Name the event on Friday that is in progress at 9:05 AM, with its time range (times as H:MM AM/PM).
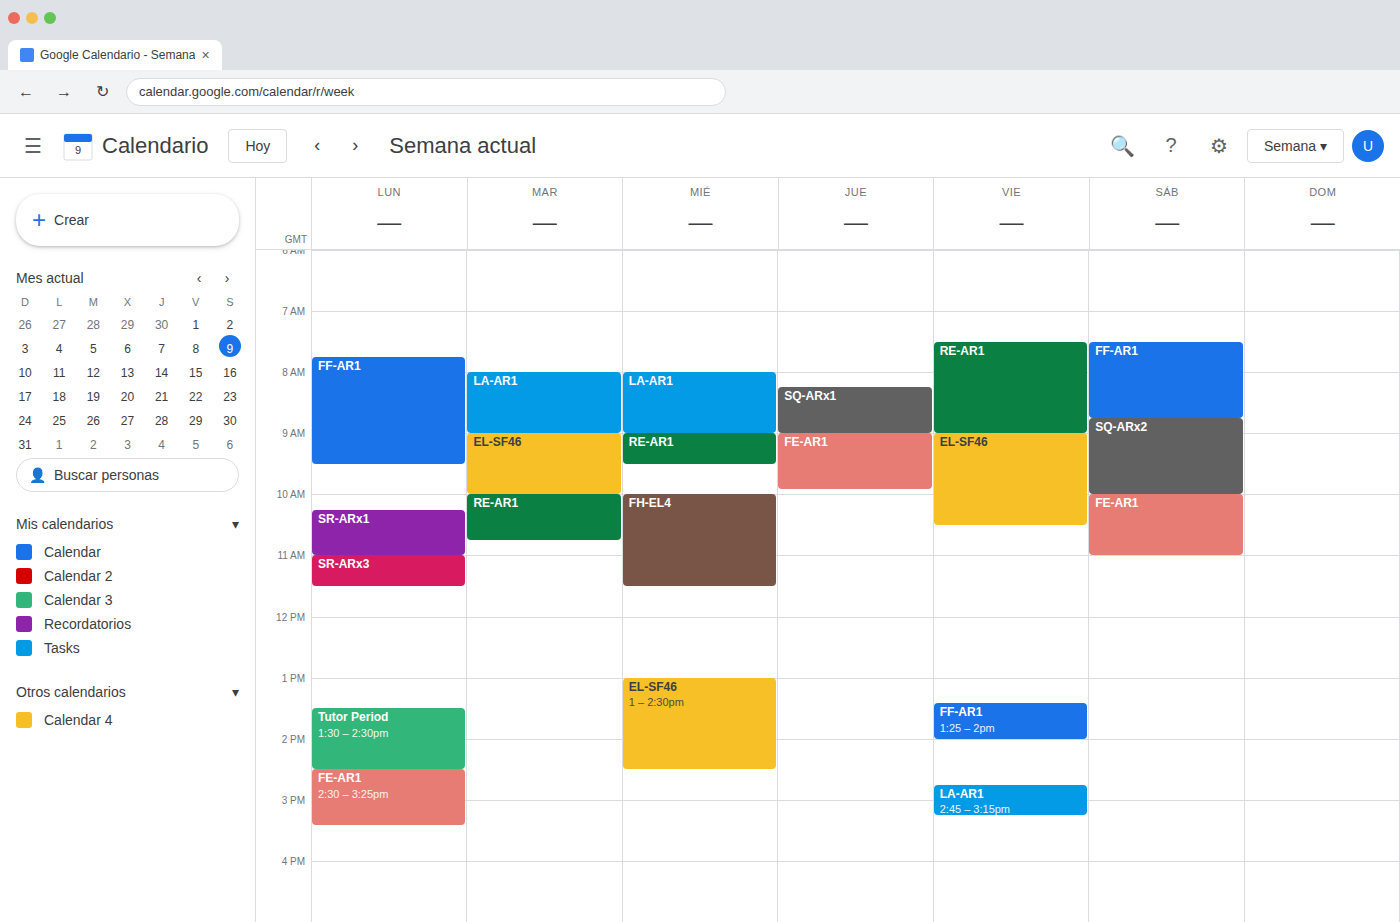
"EL-SF46", 9:00 AM to 10:30 AM